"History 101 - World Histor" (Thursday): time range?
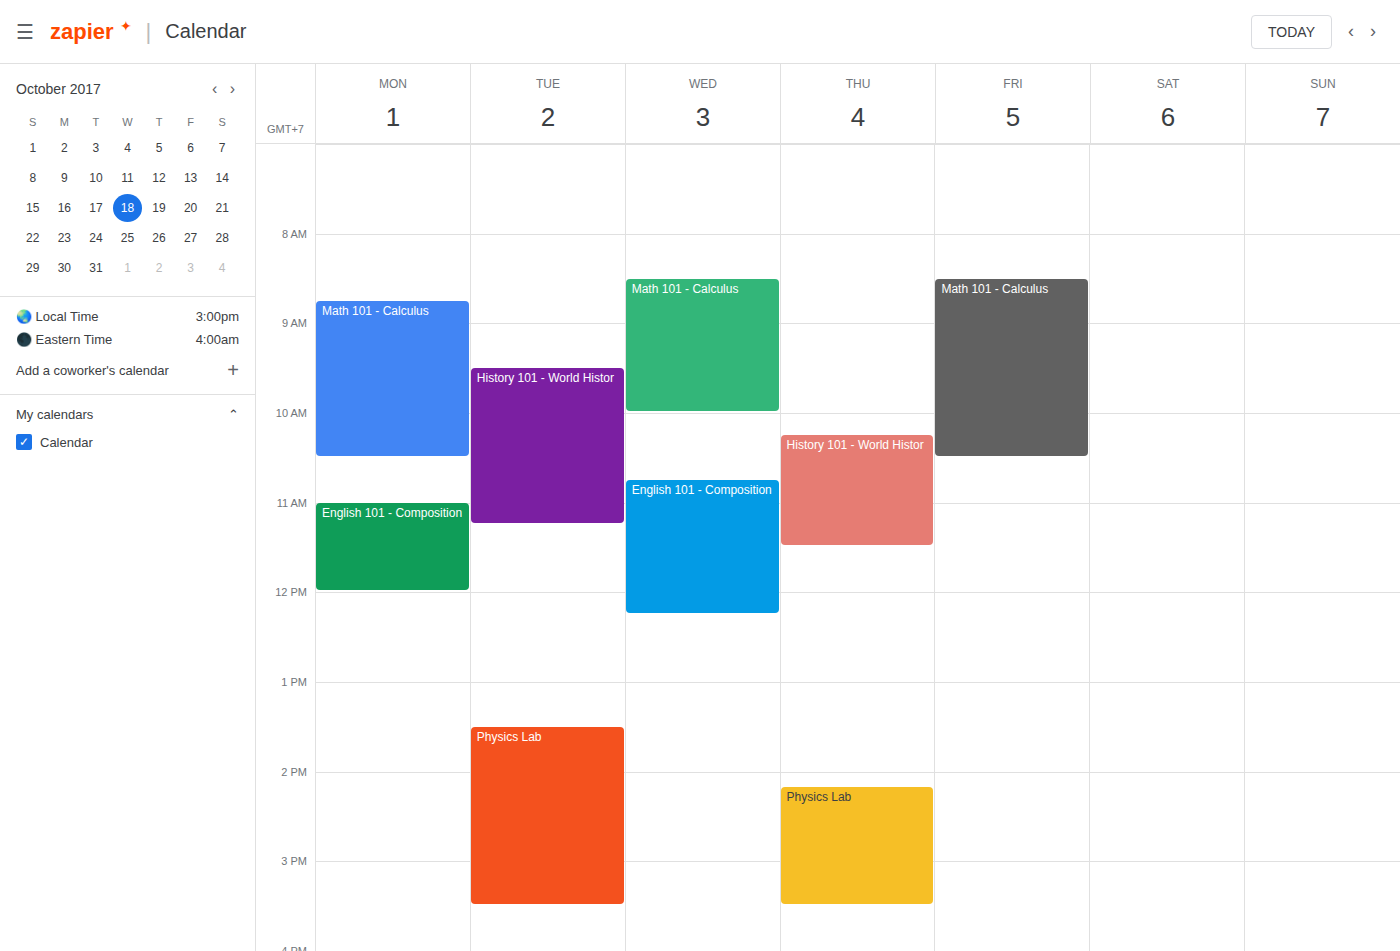
10:15 AM to 11:30 AM